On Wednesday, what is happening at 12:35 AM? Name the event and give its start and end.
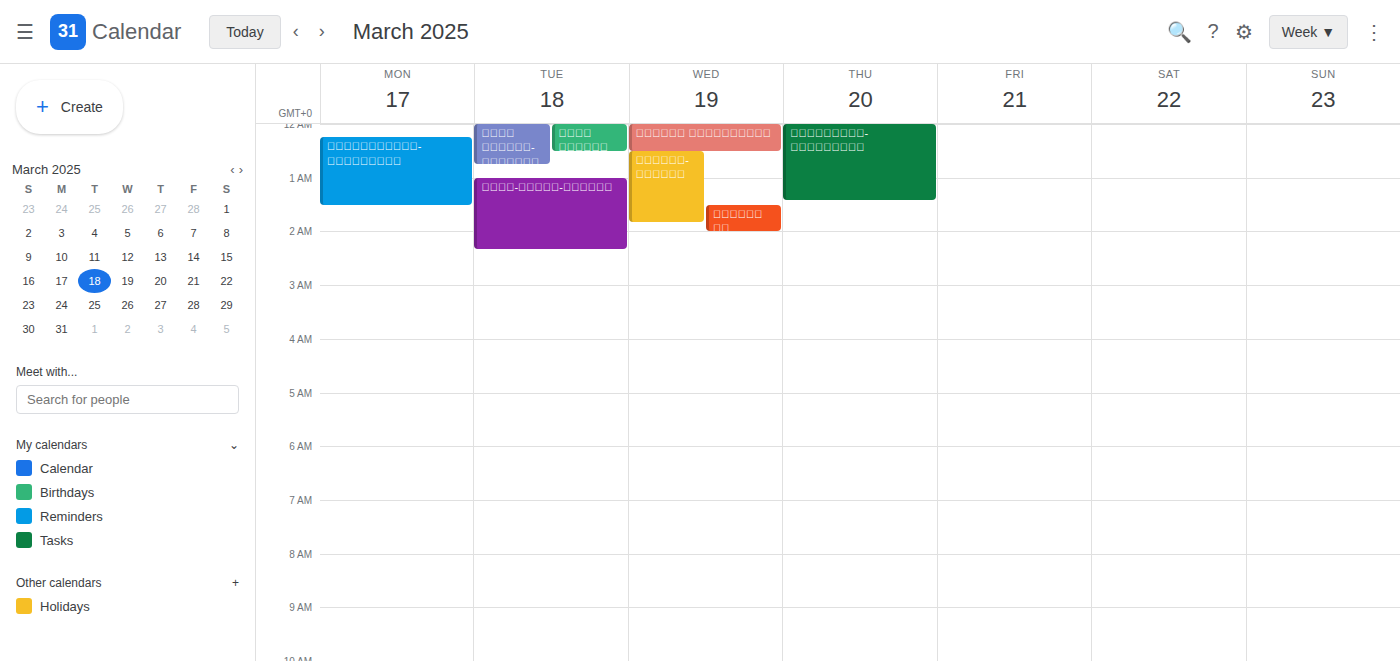
"प्रदोष-व्रतम्", 12:30 AM to 1:50 AM